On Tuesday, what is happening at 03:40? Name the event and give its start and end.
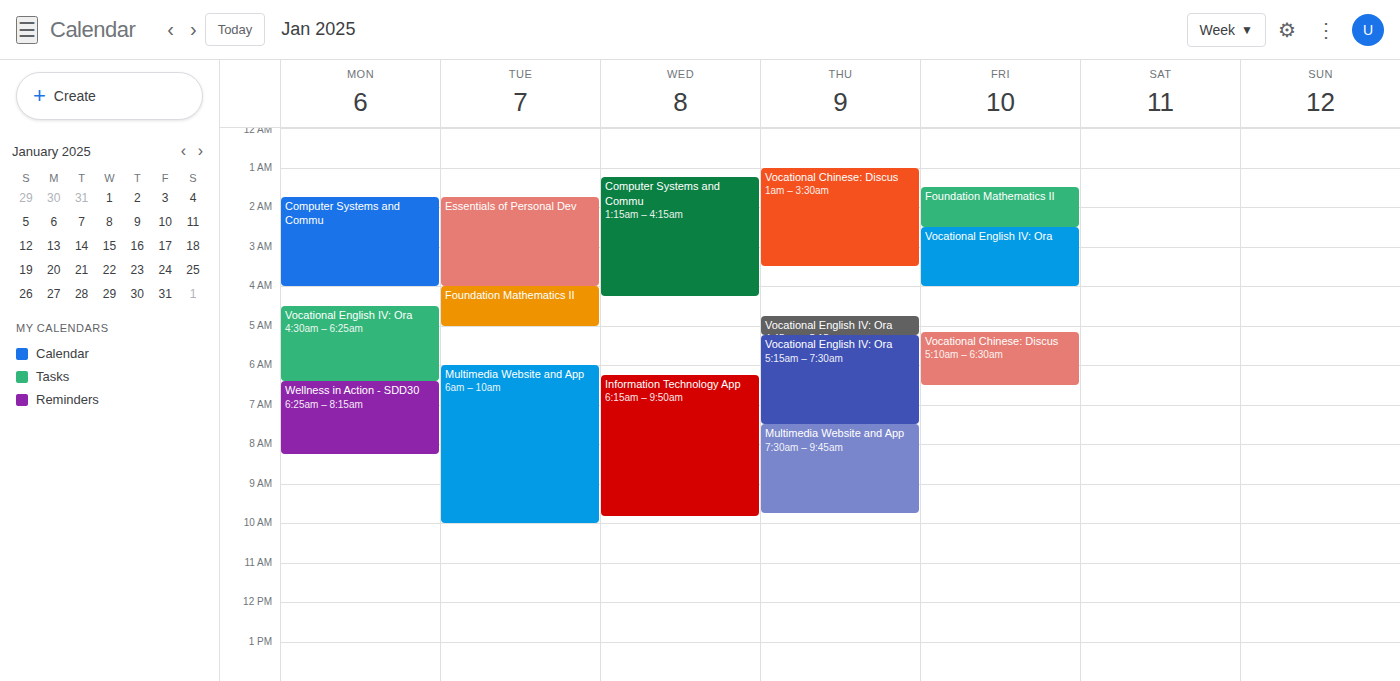
"Essentials of Personal Dev", 01:45 to 04:00